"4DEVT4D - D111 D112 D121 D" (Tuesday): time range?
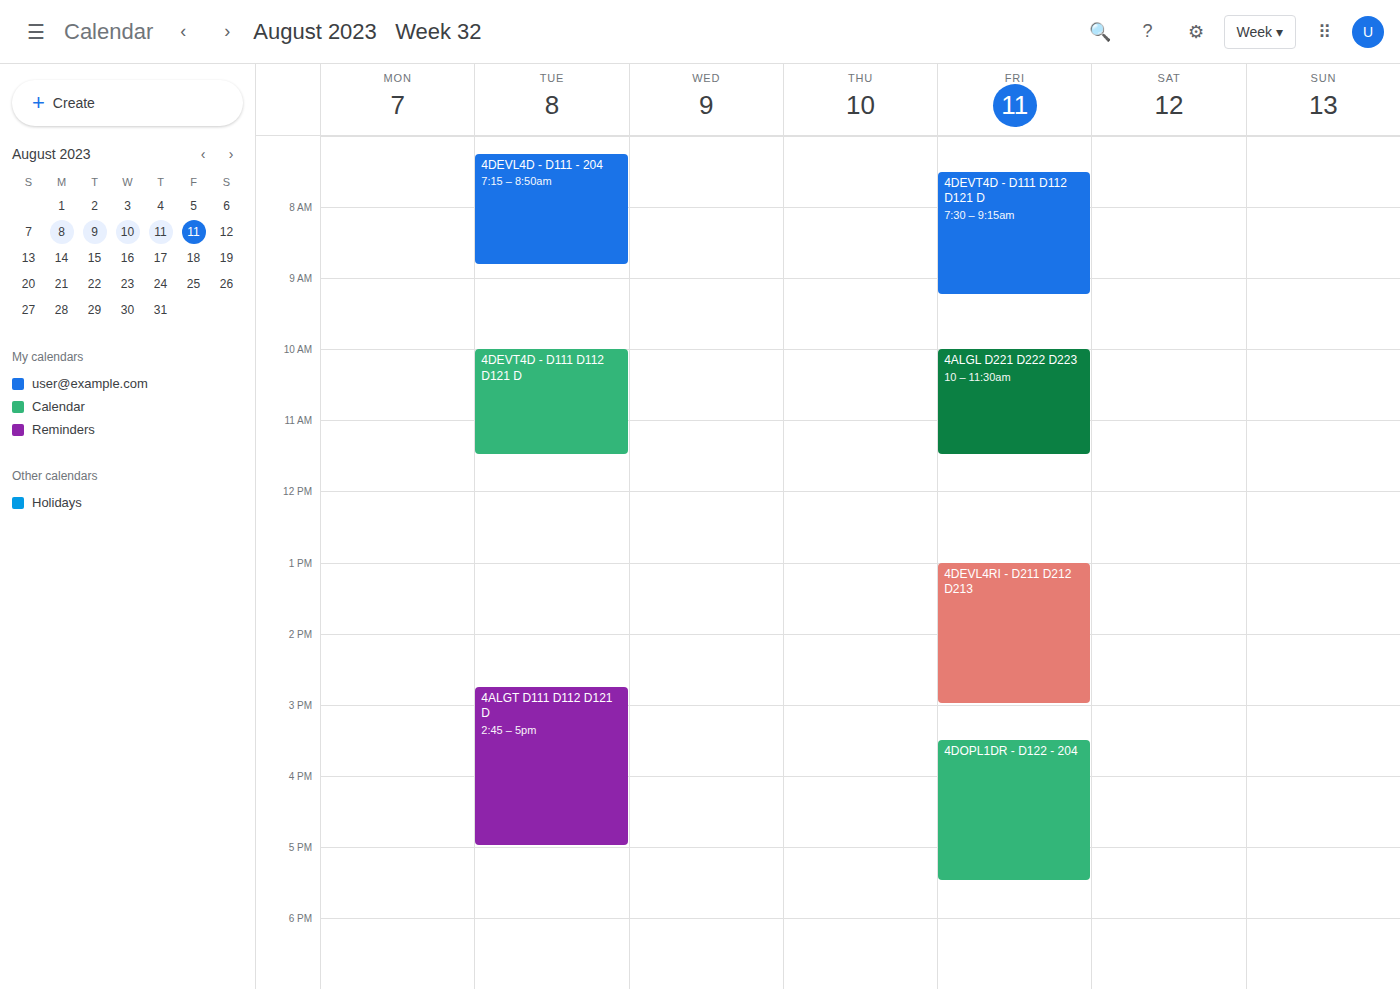
10:00 AM to 11:30 AM